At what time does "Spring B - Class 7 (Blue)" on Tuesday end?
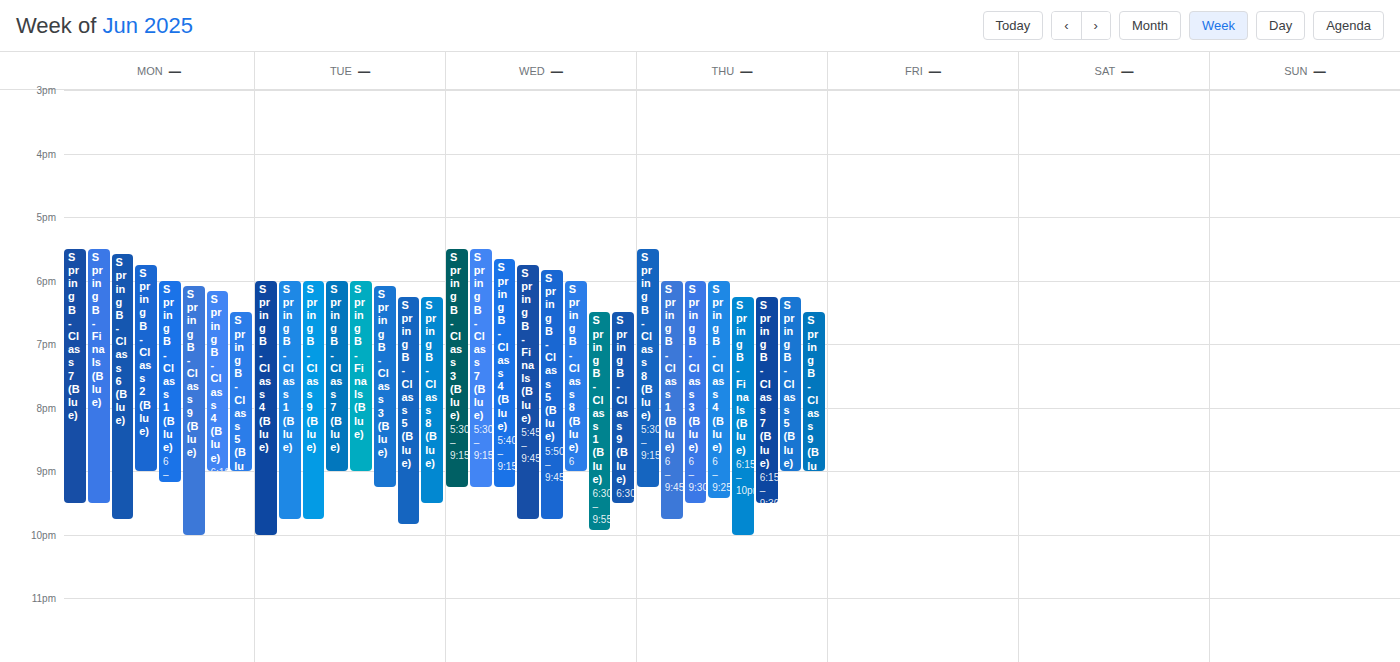
9:00 PM